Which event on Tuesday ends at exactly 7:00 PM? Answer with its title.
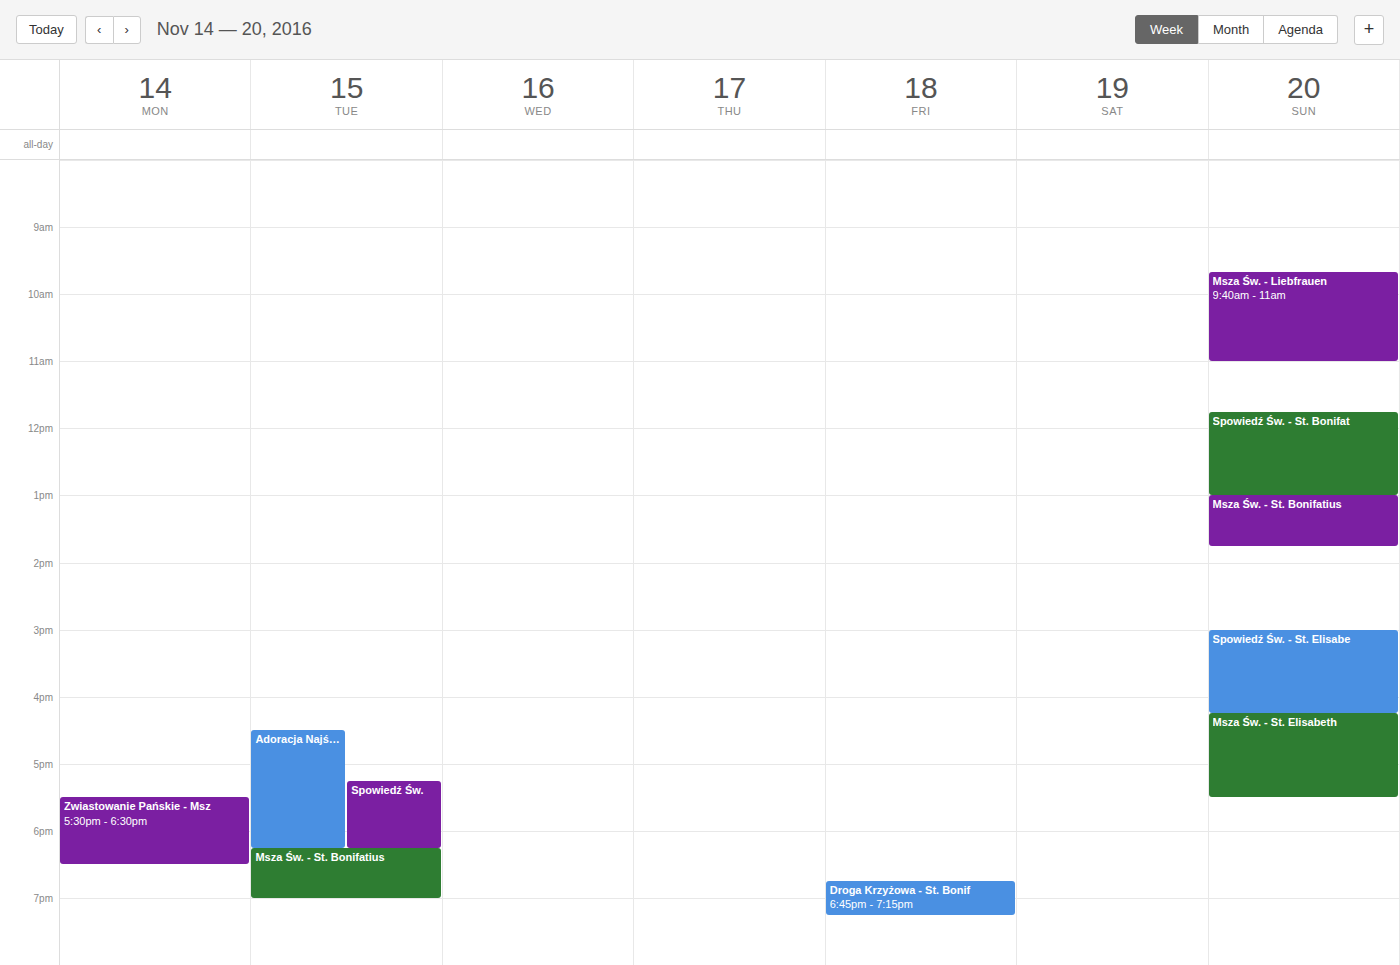
"Msza Św. - St. Bonifatius"